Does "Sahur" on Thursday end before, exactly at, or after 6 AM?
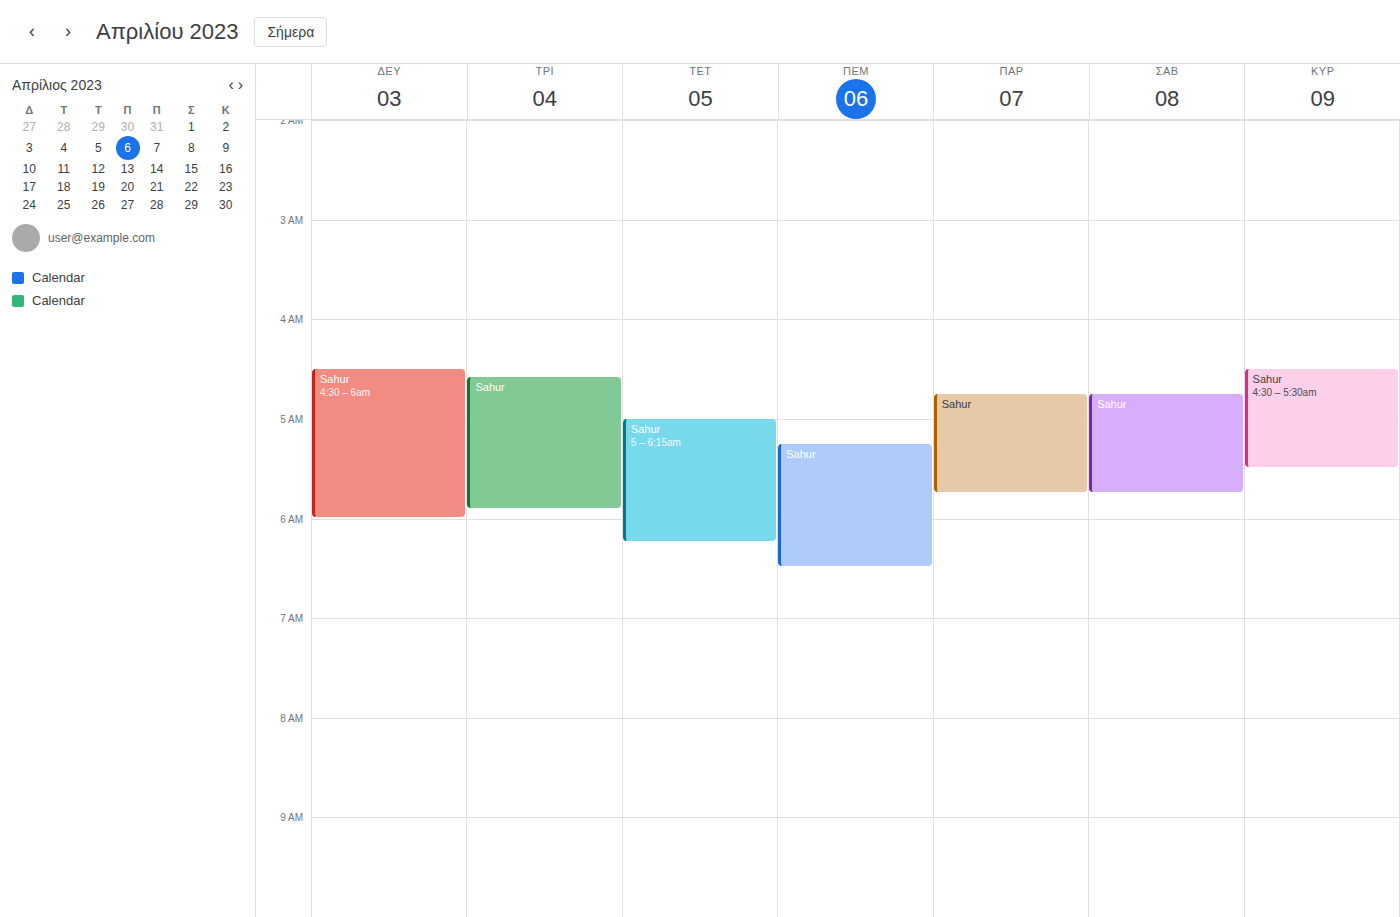
6:30 AM -- after 6 AM, 30 minutes below the 6 AM line.